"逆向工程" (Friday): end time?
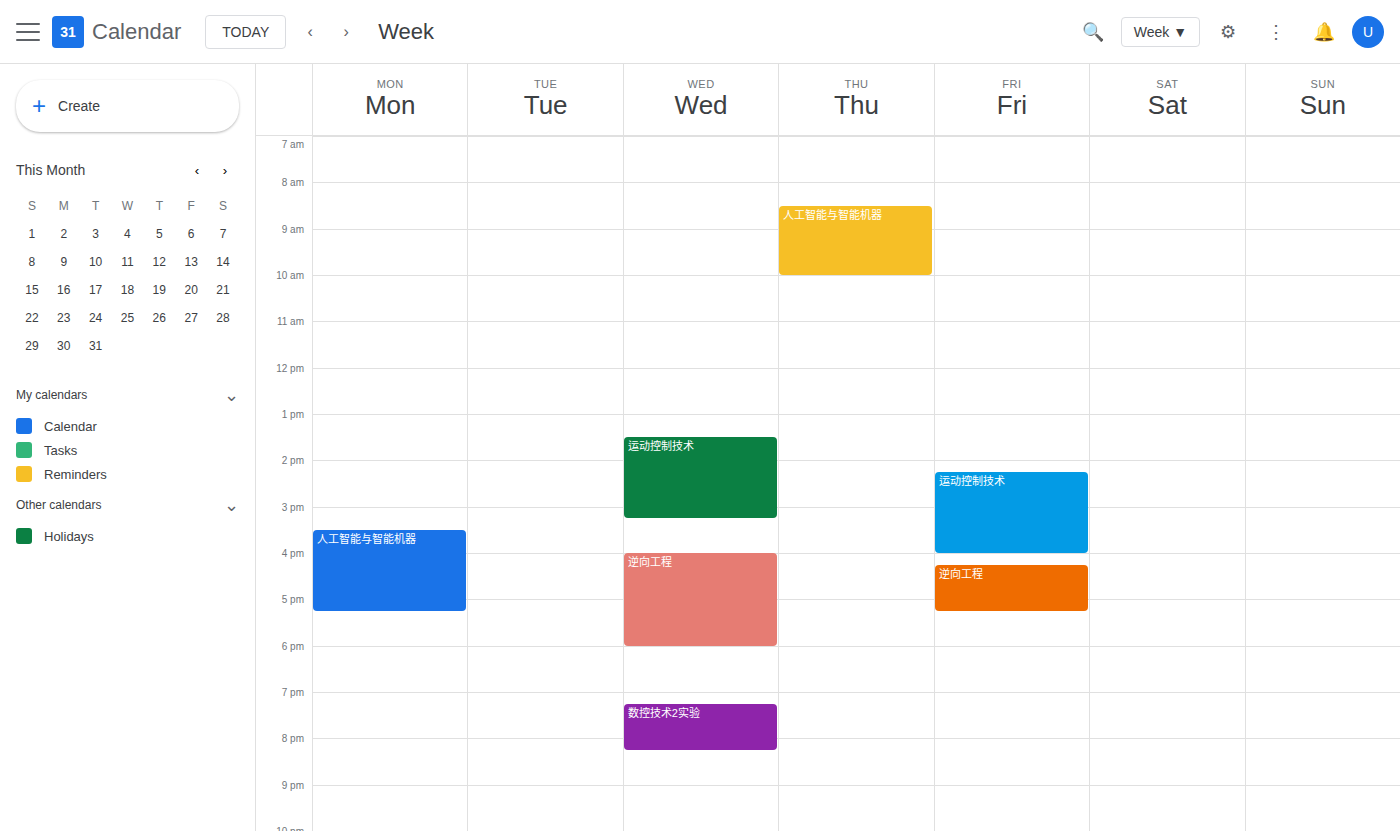
5:15 PM